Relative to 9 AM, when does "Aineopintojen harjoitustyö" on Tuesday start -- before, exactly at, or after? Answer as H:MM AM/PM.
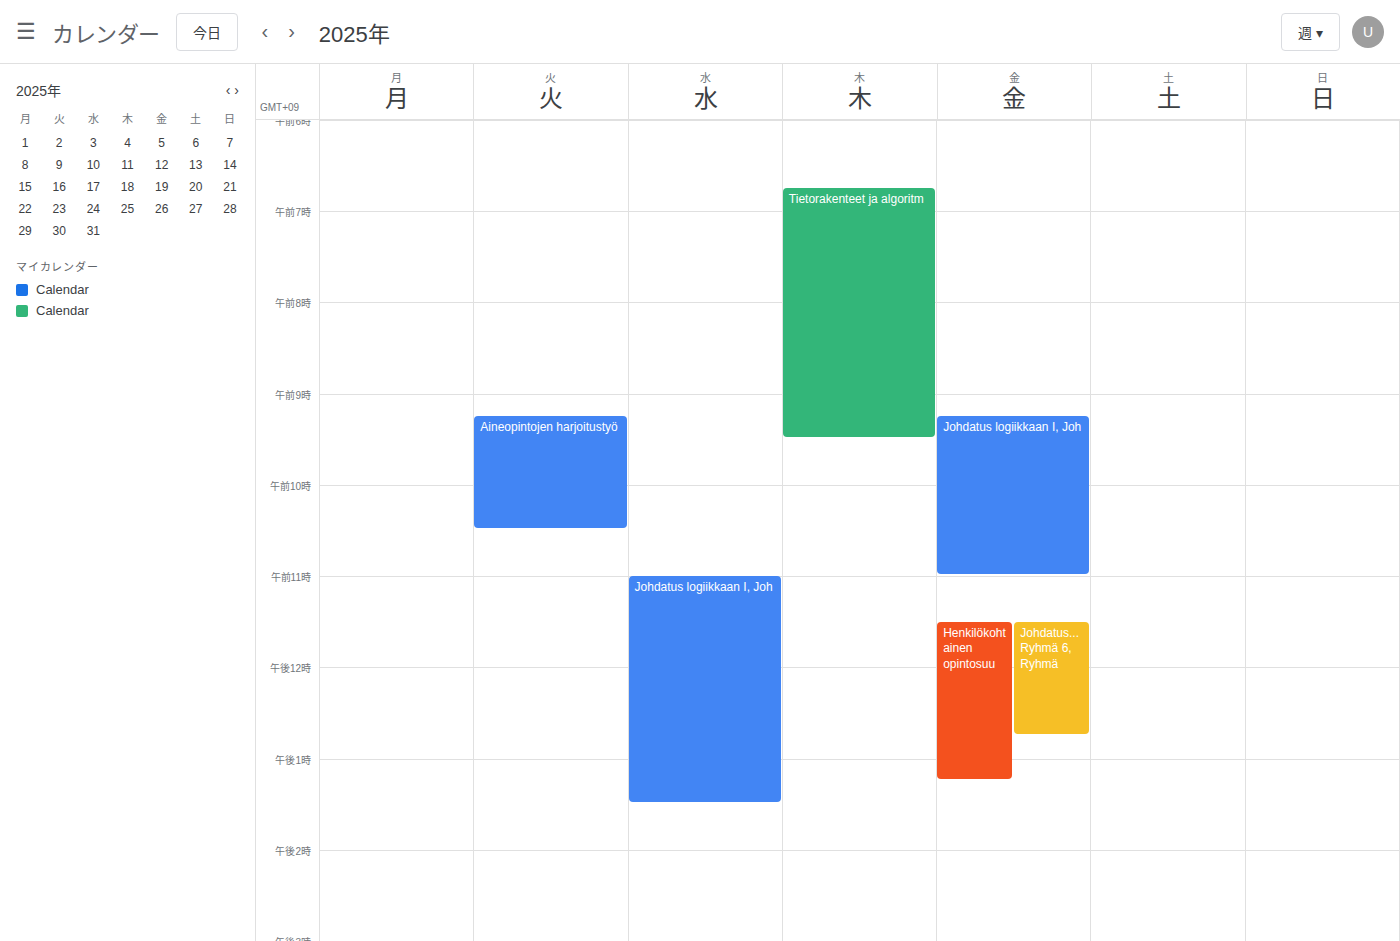
9:15 AM -- after 9 AM, 15 minutes below the 9 AM line.